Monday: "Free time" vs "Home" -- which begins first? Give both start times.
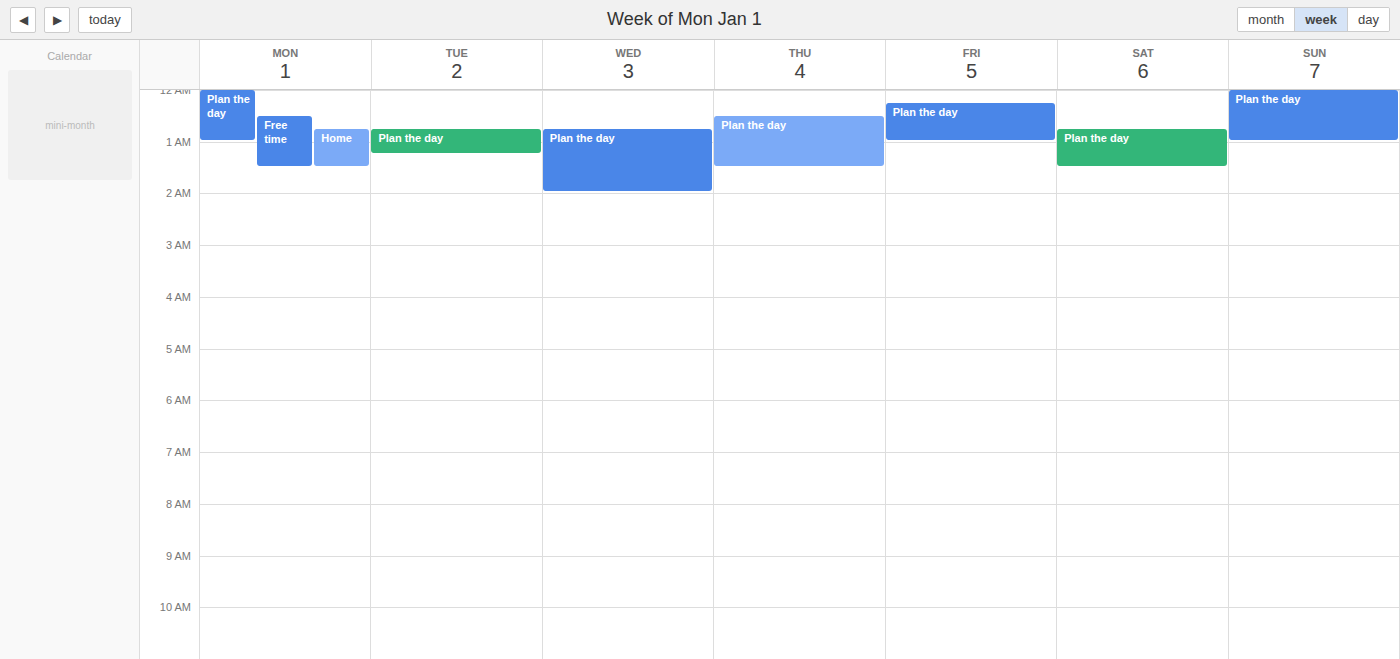
"Free time" 12:30 AM; "Home" 12:45 AM.